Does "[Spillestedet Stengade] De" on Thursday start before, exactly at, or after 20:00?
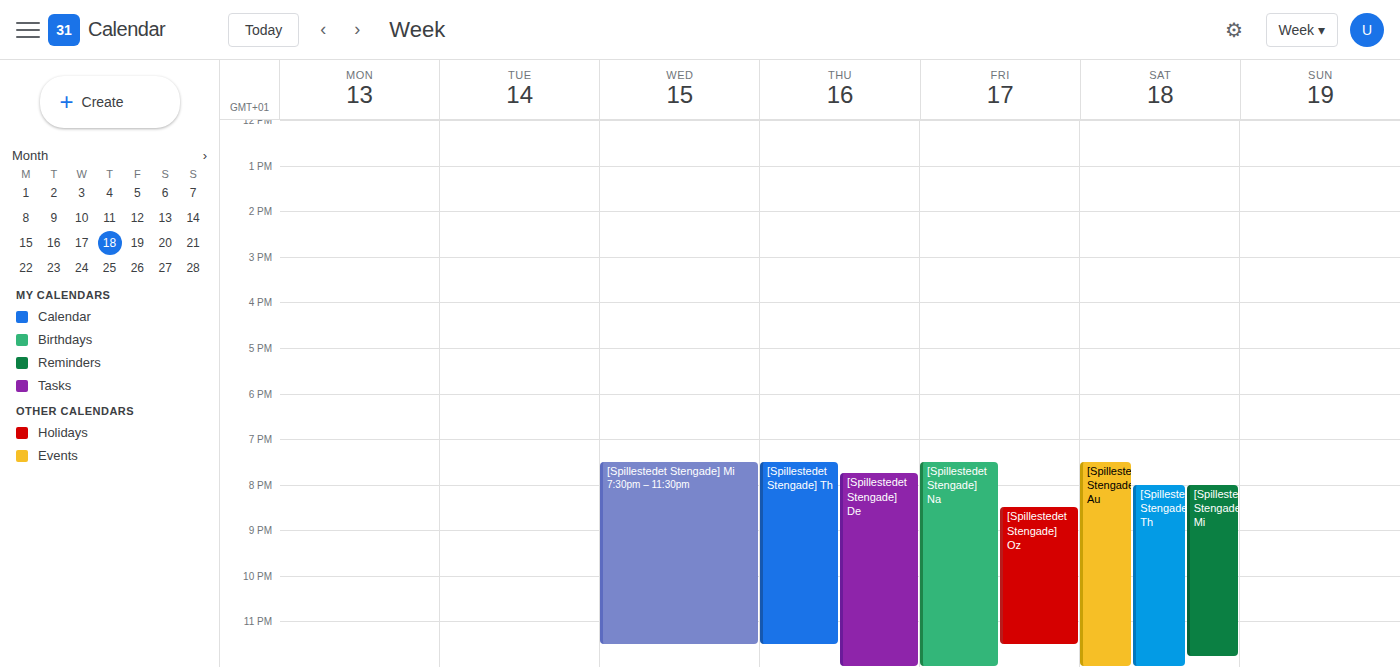
19:45 -- before 20:00, 15 minutes above the 20:00 line.